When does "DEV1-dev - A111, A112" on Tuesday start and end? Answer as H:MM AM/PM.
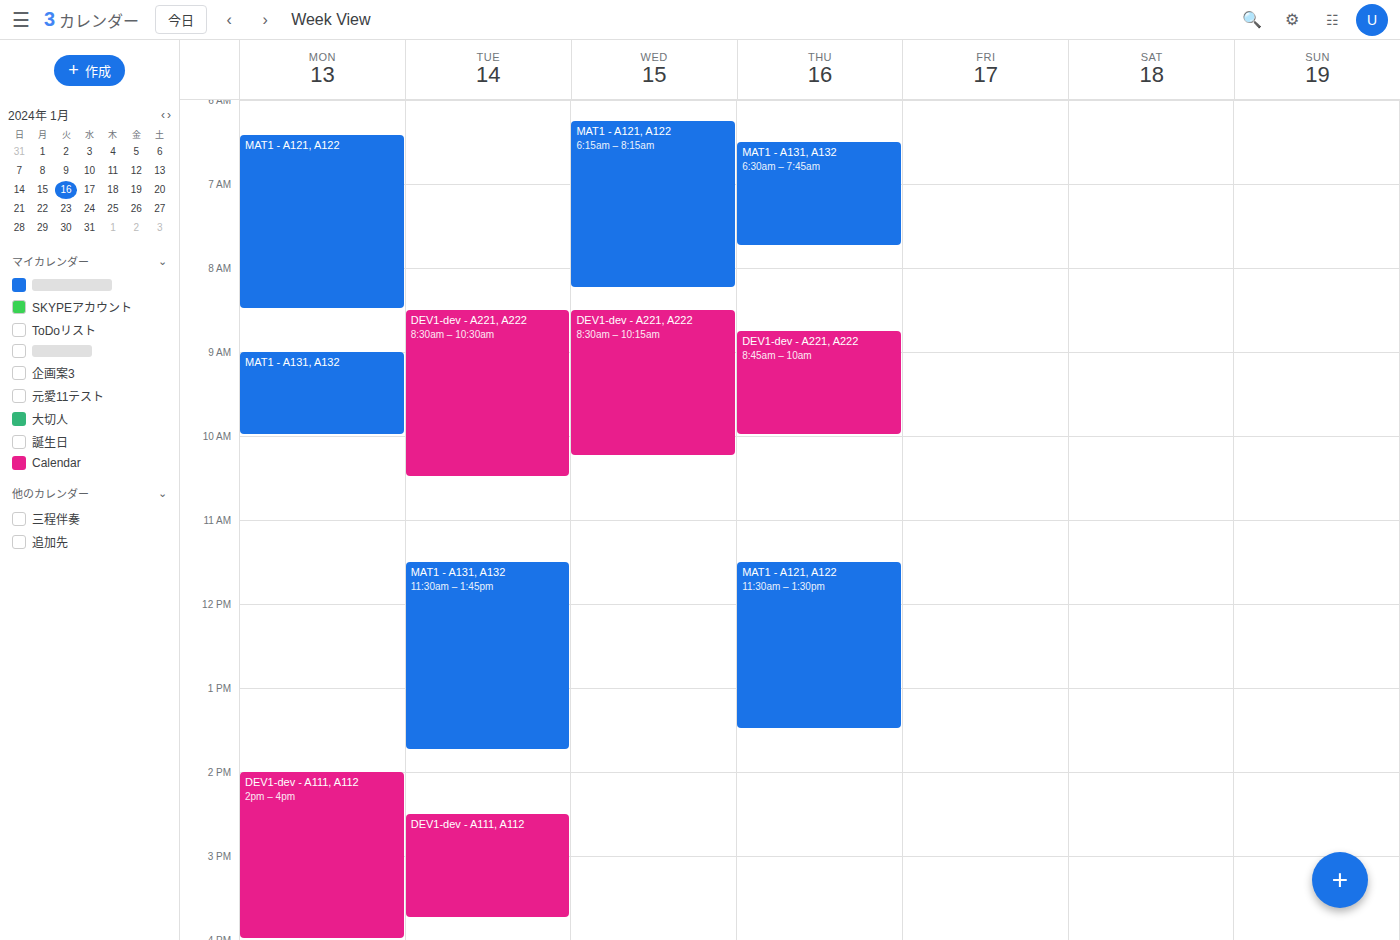
2:30 PM to 3:45 PM